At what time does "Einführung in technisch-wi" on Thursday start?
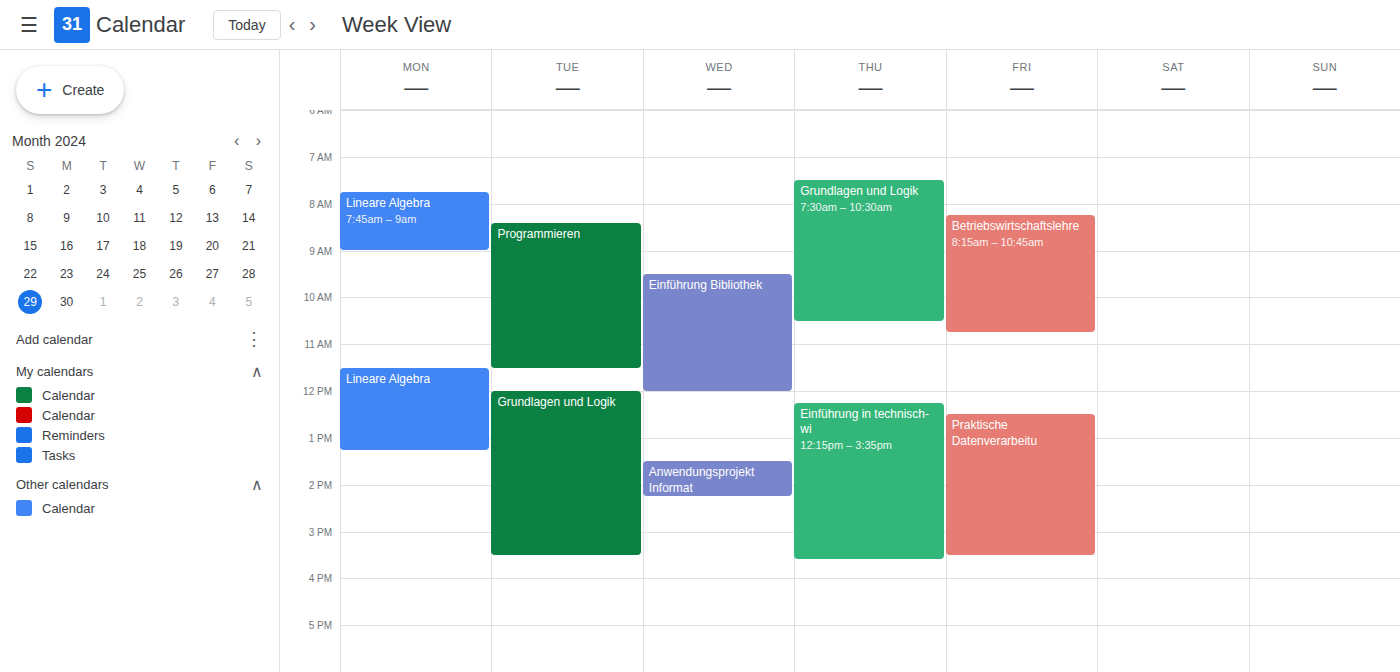
12:15 PM